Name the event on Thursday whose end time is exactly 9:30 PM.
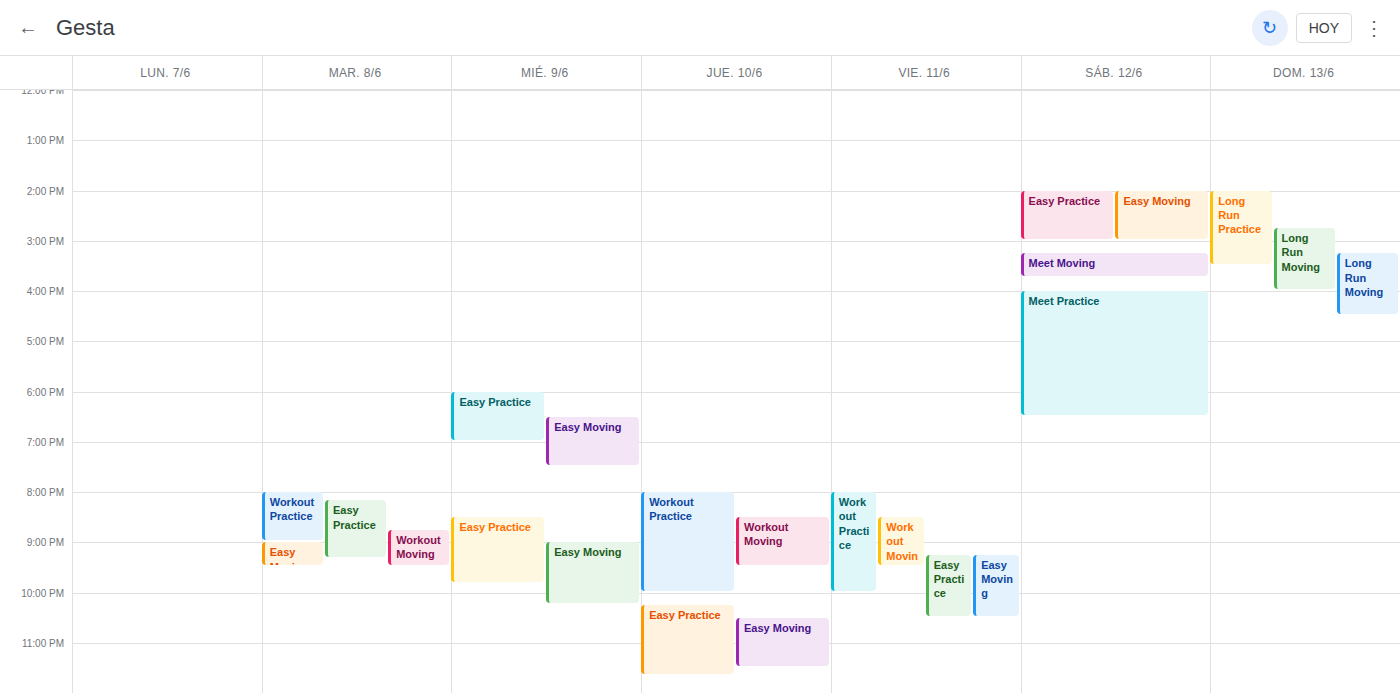
"Workout Moving"